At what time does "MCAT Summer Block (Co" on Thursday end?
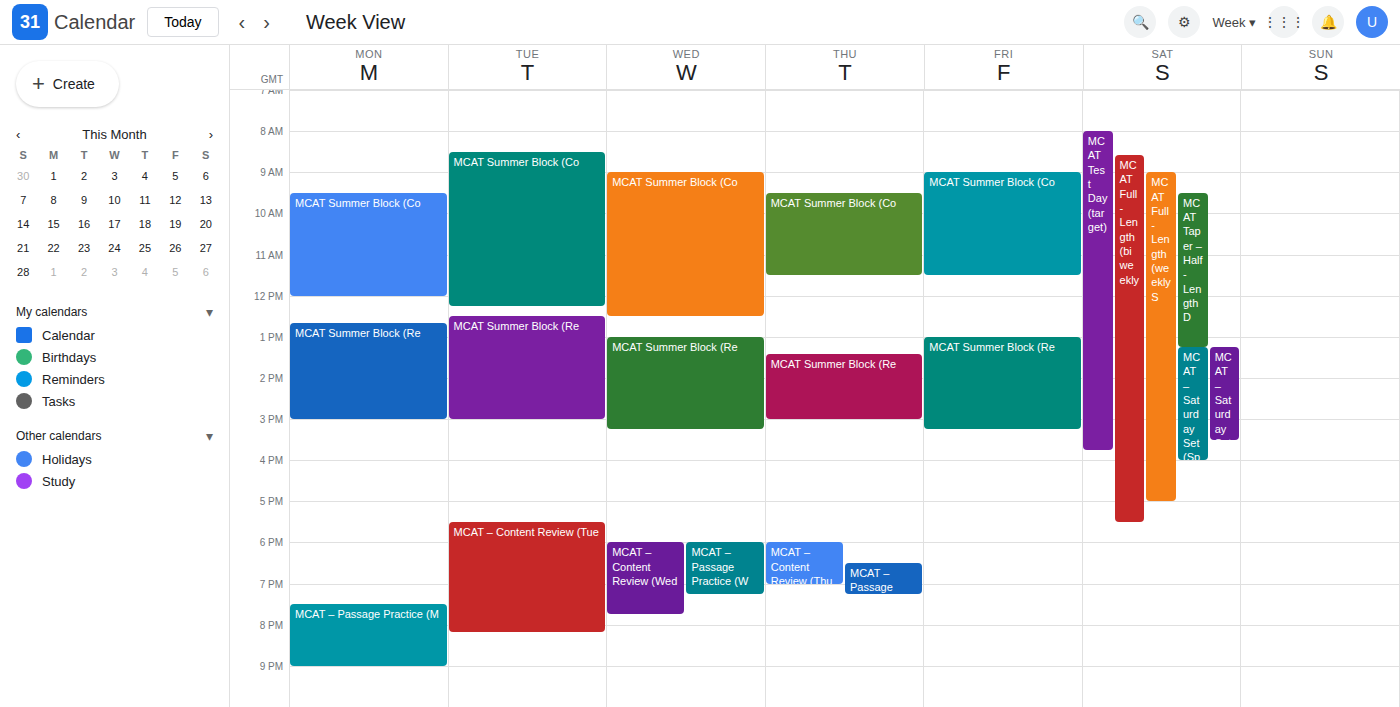
11:30